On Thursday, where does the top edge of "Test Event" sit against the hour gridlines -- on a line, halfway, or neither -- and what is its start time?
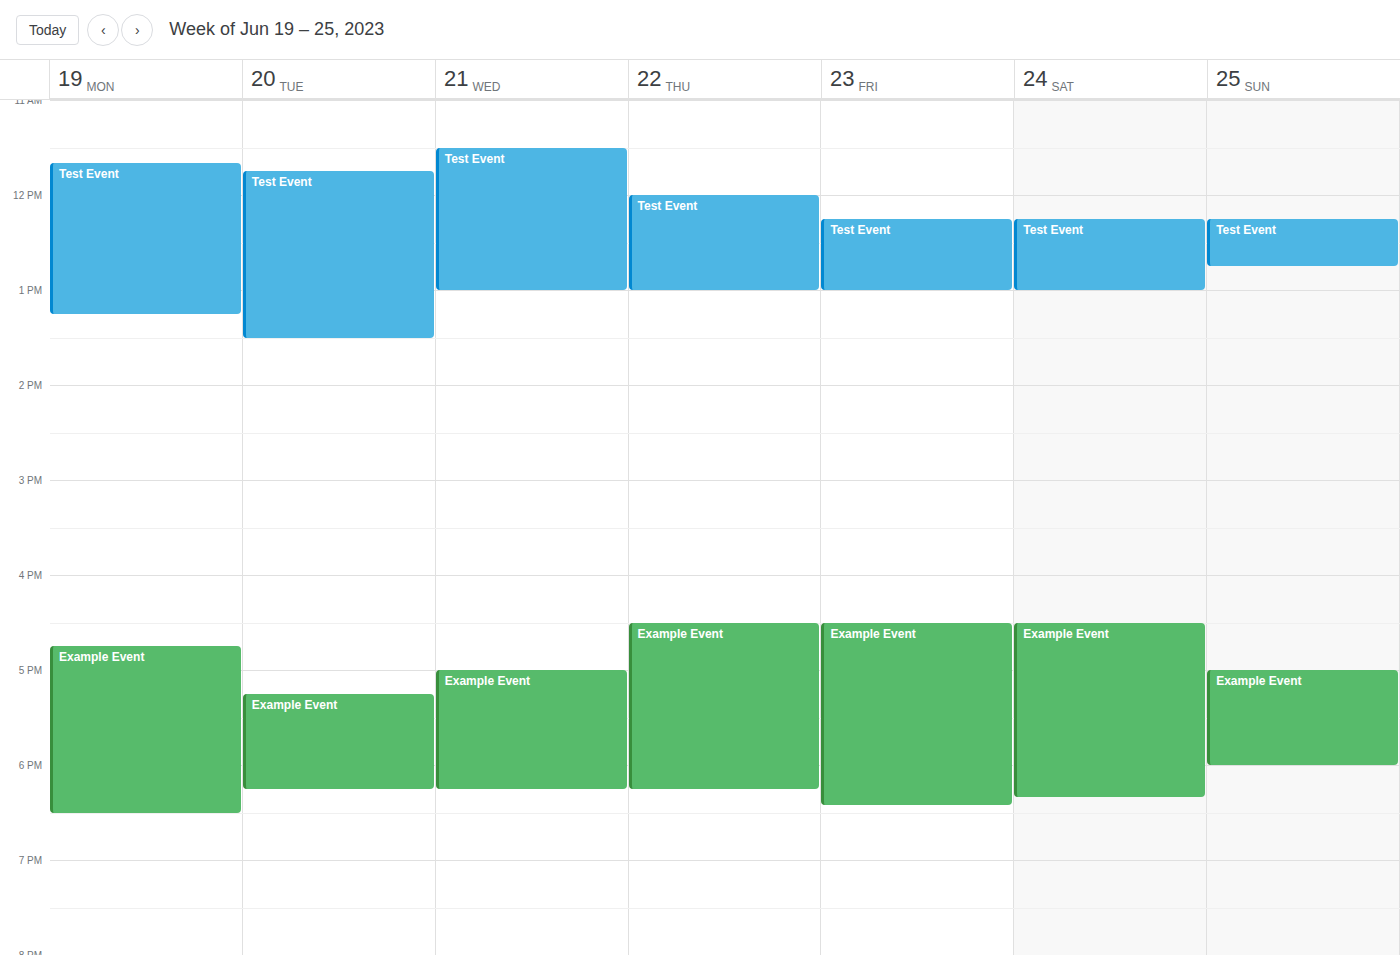
12:00 -- exactly on the 12:00 line.